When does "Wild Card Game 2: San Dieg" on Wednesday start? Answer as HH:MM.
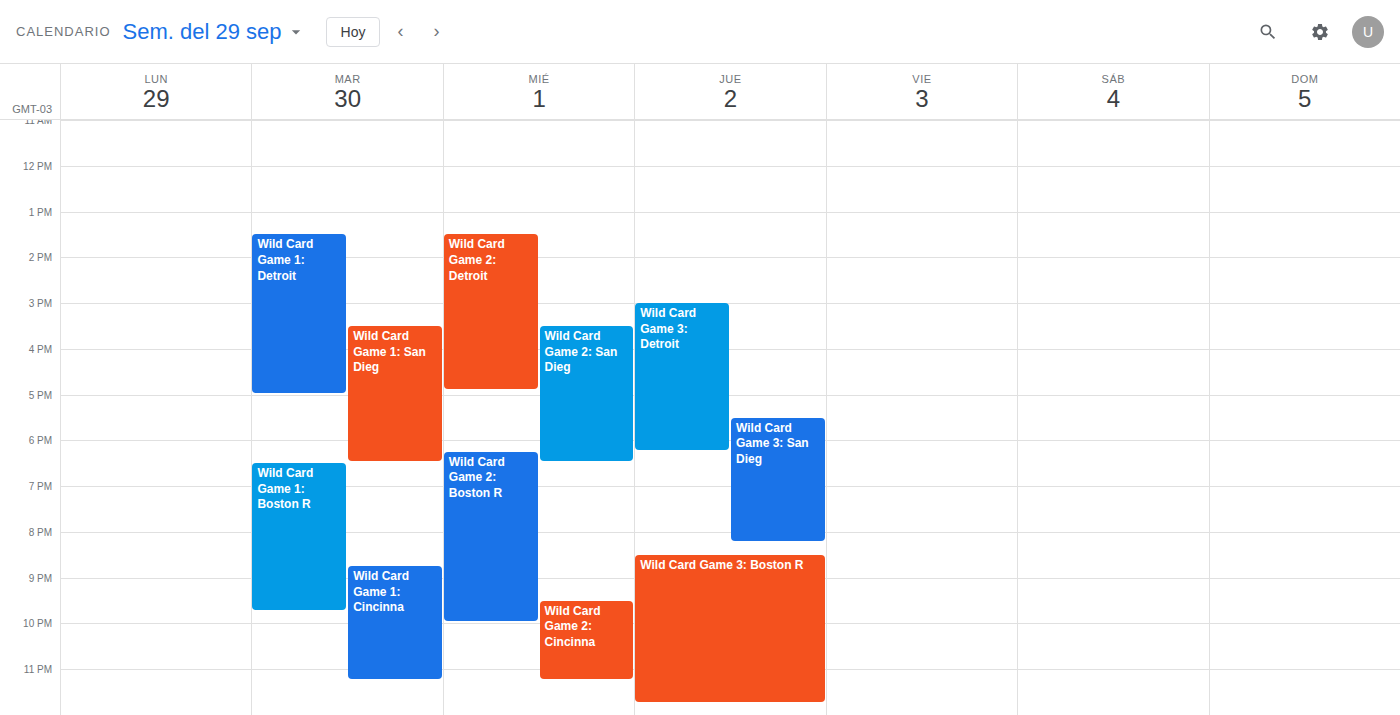
15:30